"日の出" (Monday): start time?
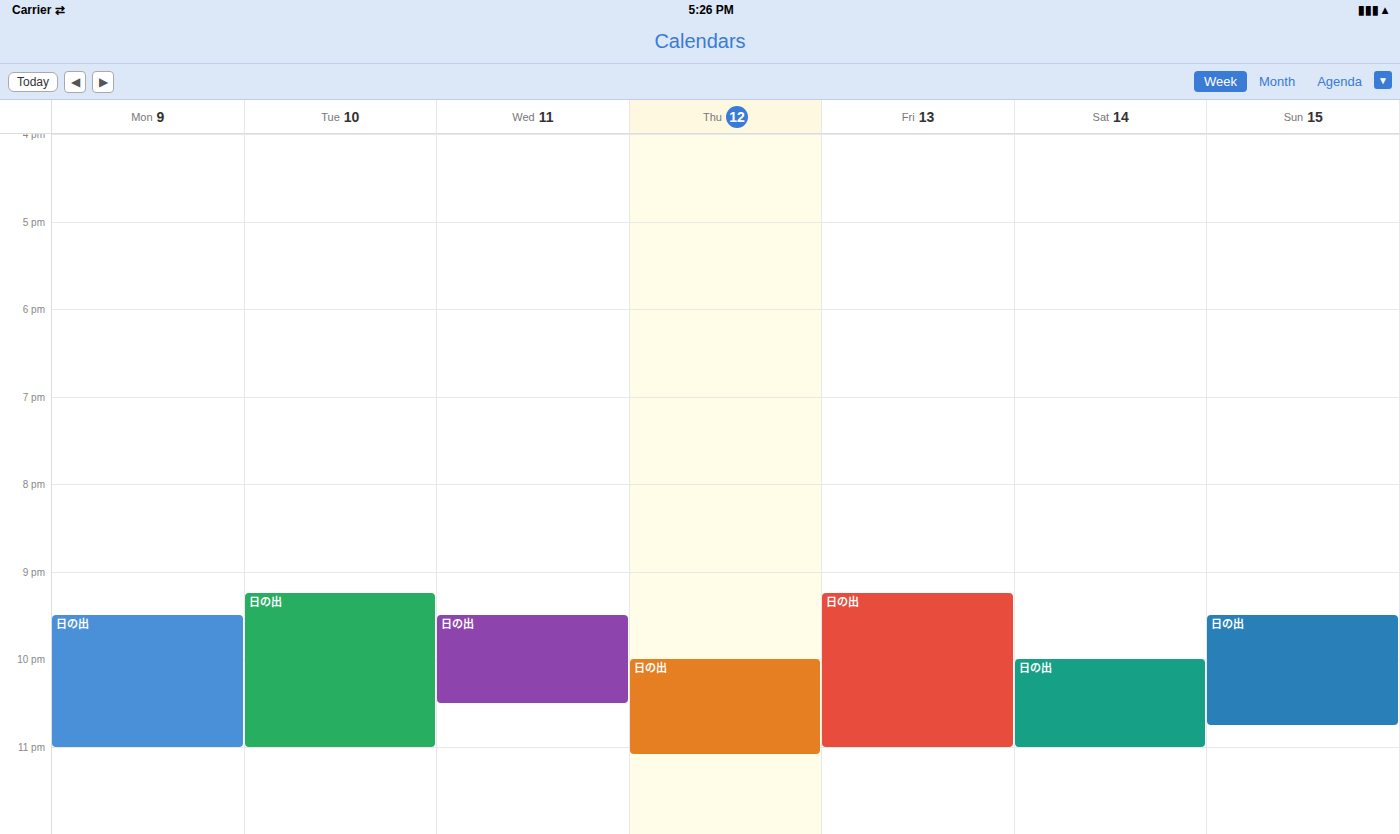
9:30 PM